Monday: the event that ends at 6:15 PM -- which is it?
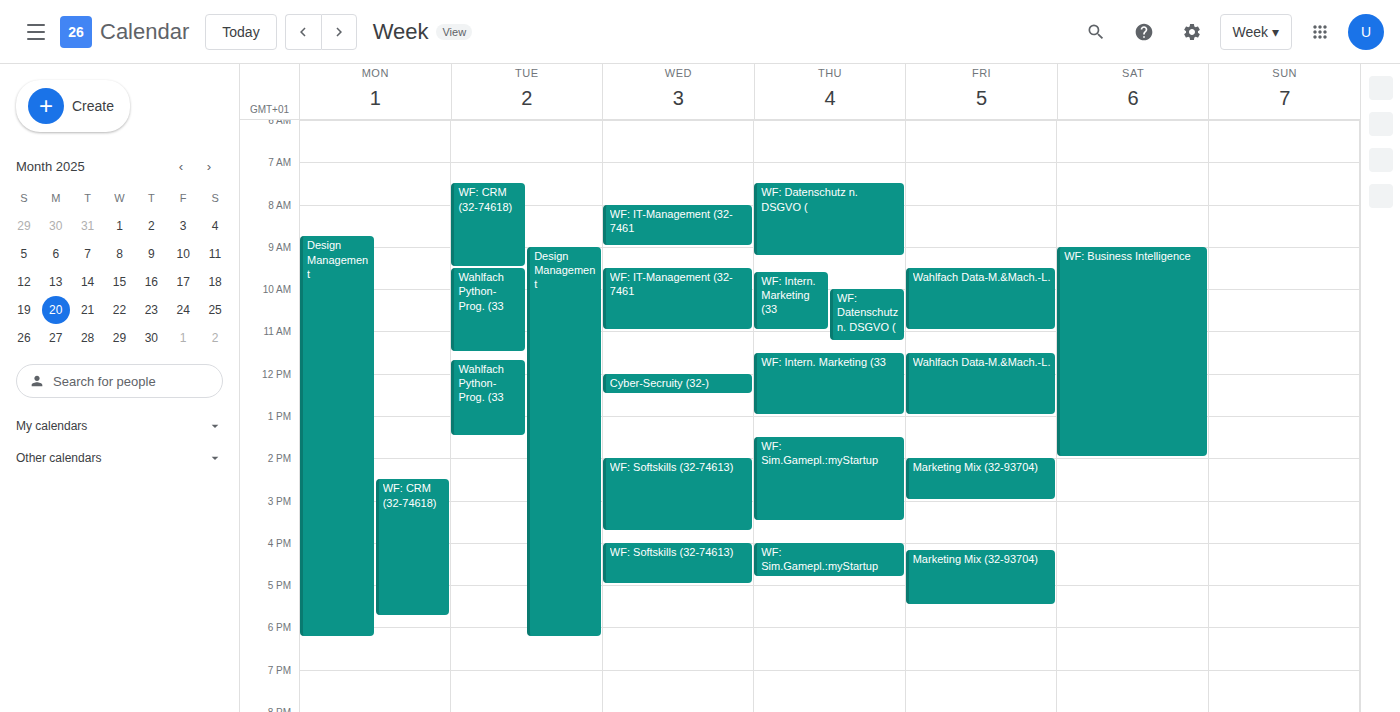
"Design Management"